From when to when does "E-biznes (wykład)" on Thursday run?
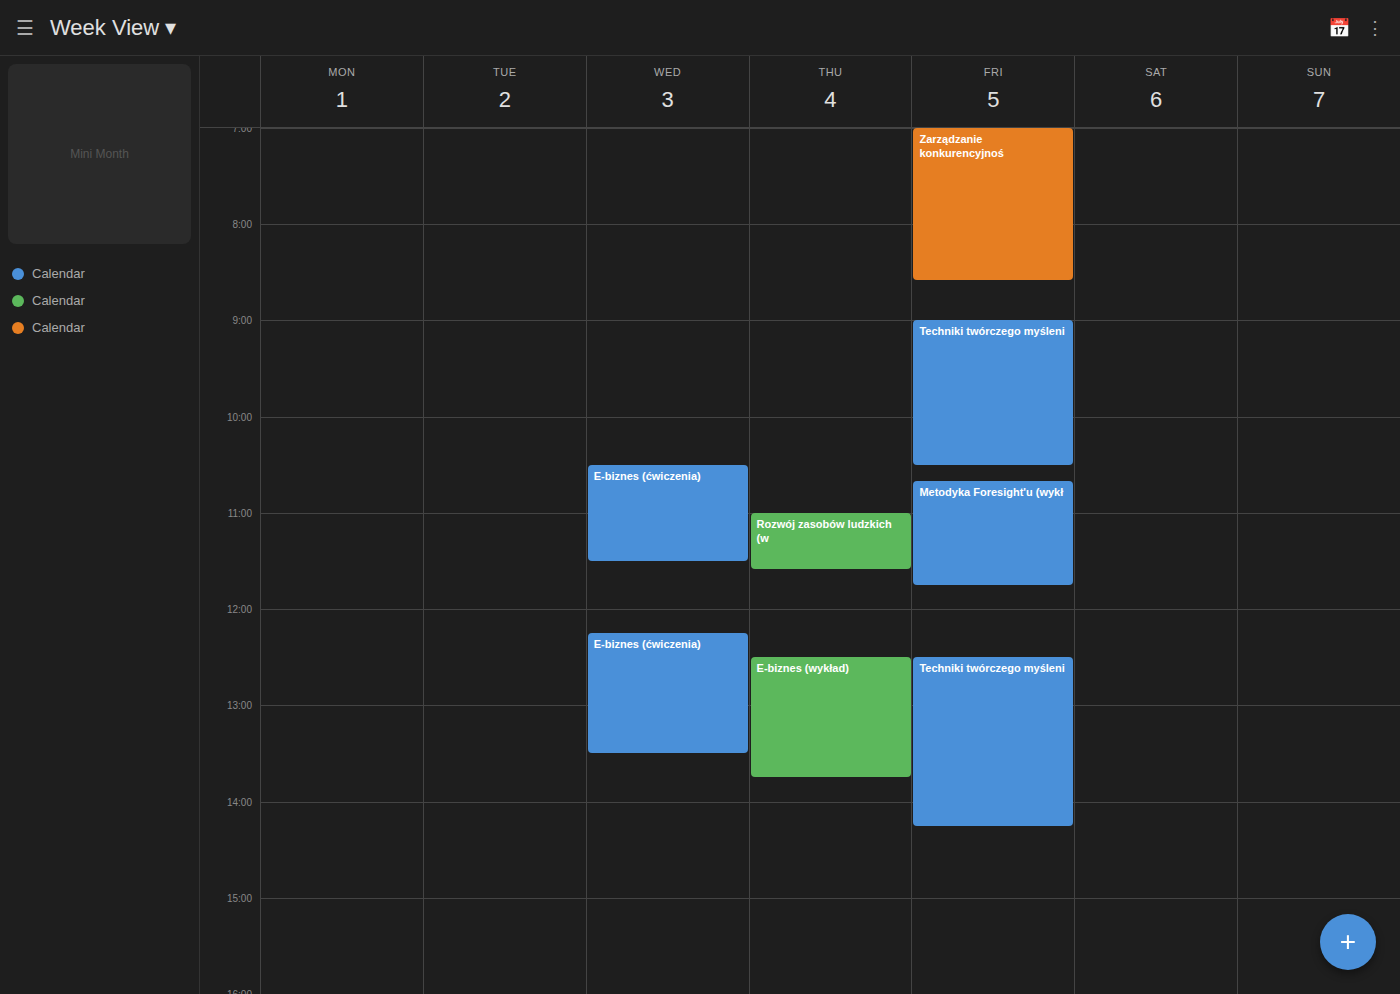
12:30 PM to 1:45 PM